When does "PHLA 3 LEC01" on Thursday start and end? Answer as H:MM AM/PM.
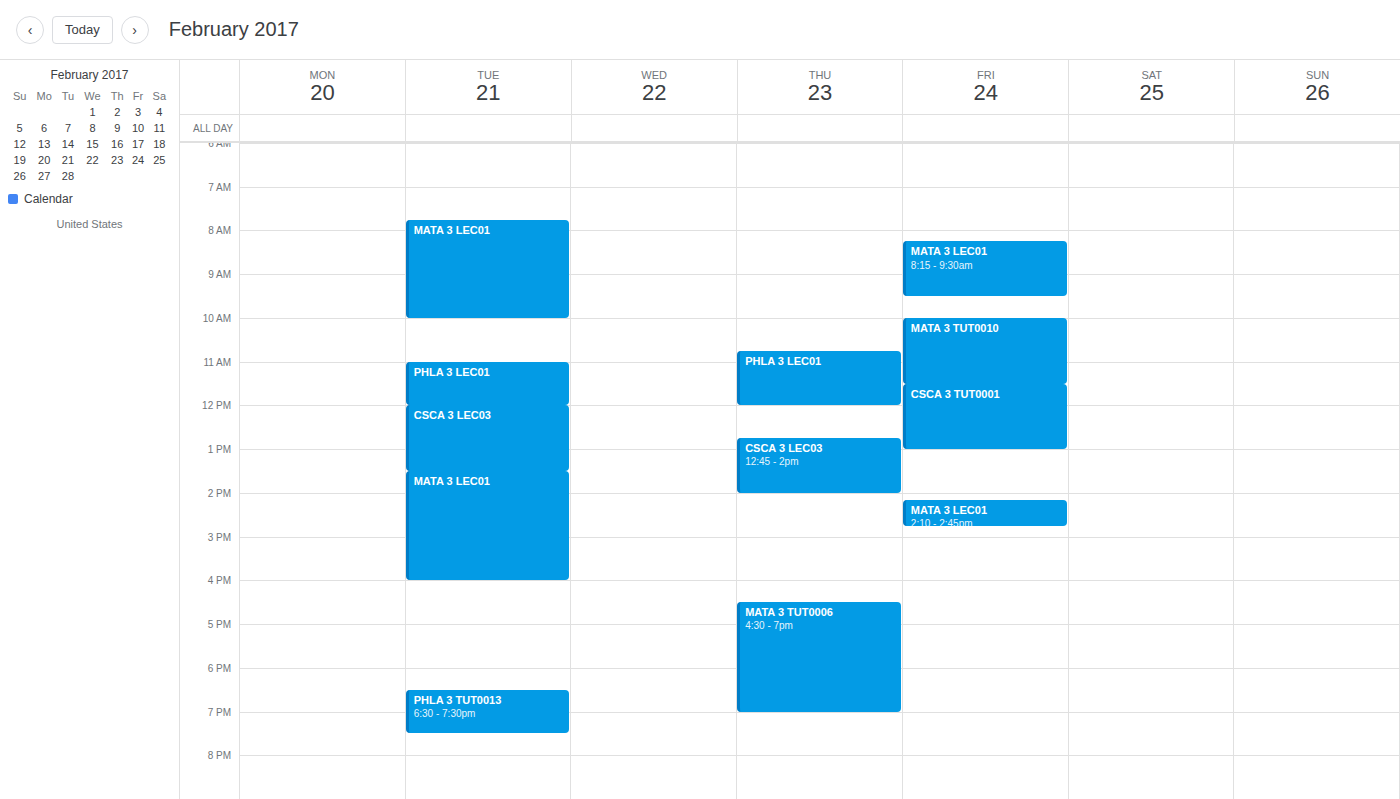
10:45 AM to 12:00 PM